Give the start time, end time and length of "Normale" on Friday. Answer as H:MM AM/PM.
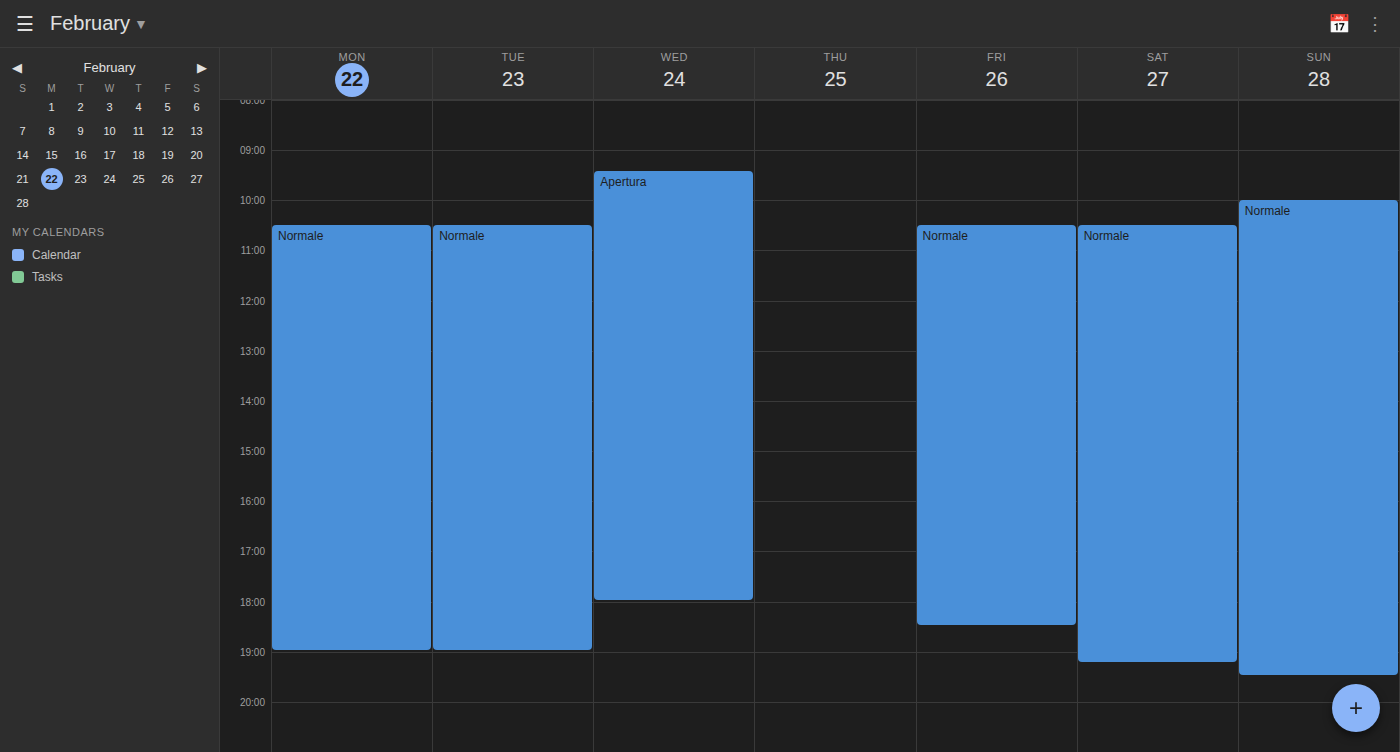
10:30 AM to 6:30 PM, 8 hours